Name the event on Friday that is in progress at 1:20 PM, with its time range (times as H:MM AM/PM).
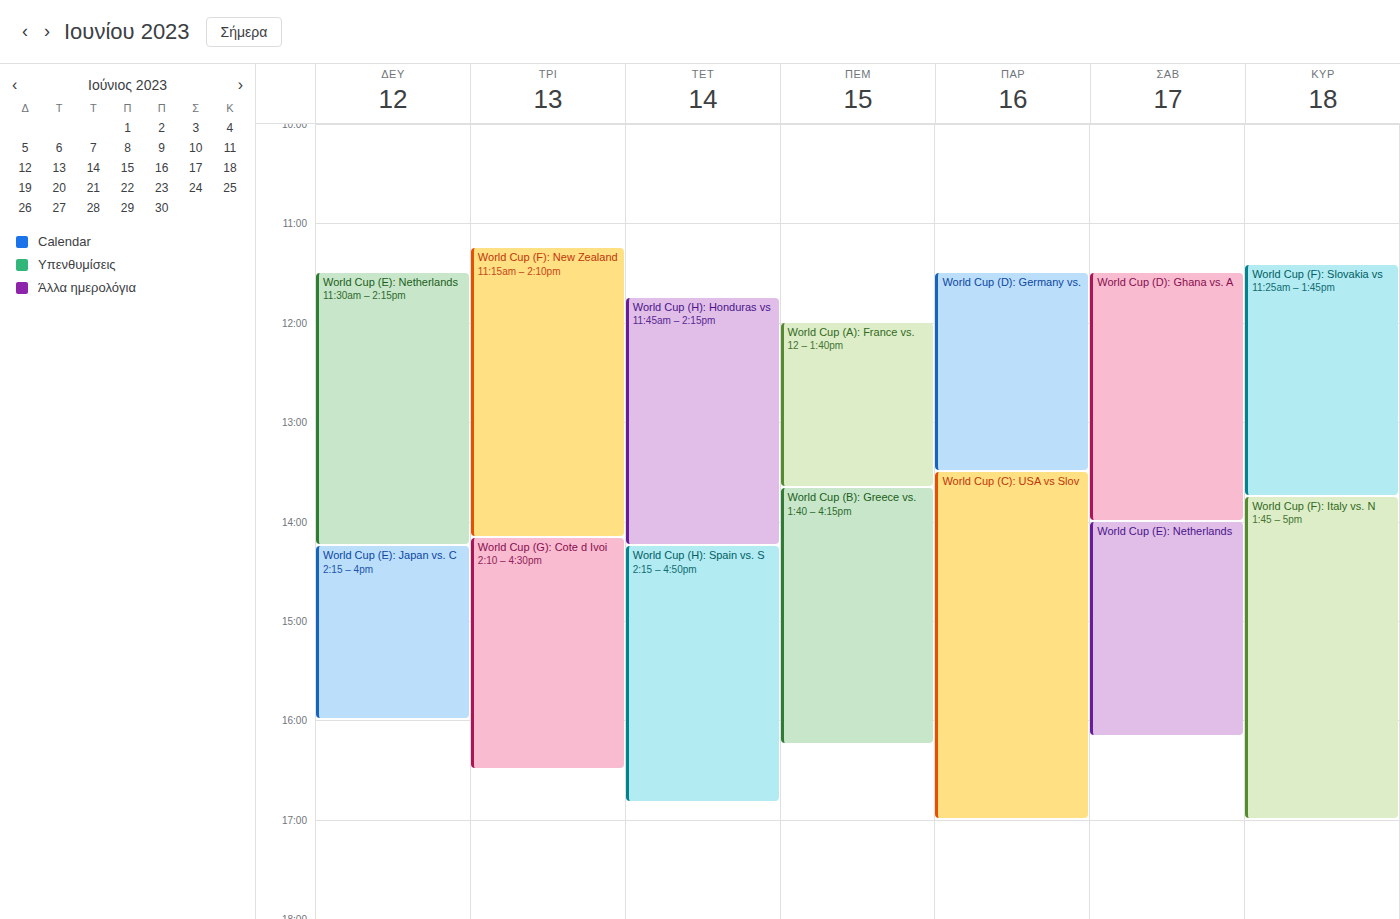
"World Cup (D): Germany vs.", 11:30 AM to 1:30 PM